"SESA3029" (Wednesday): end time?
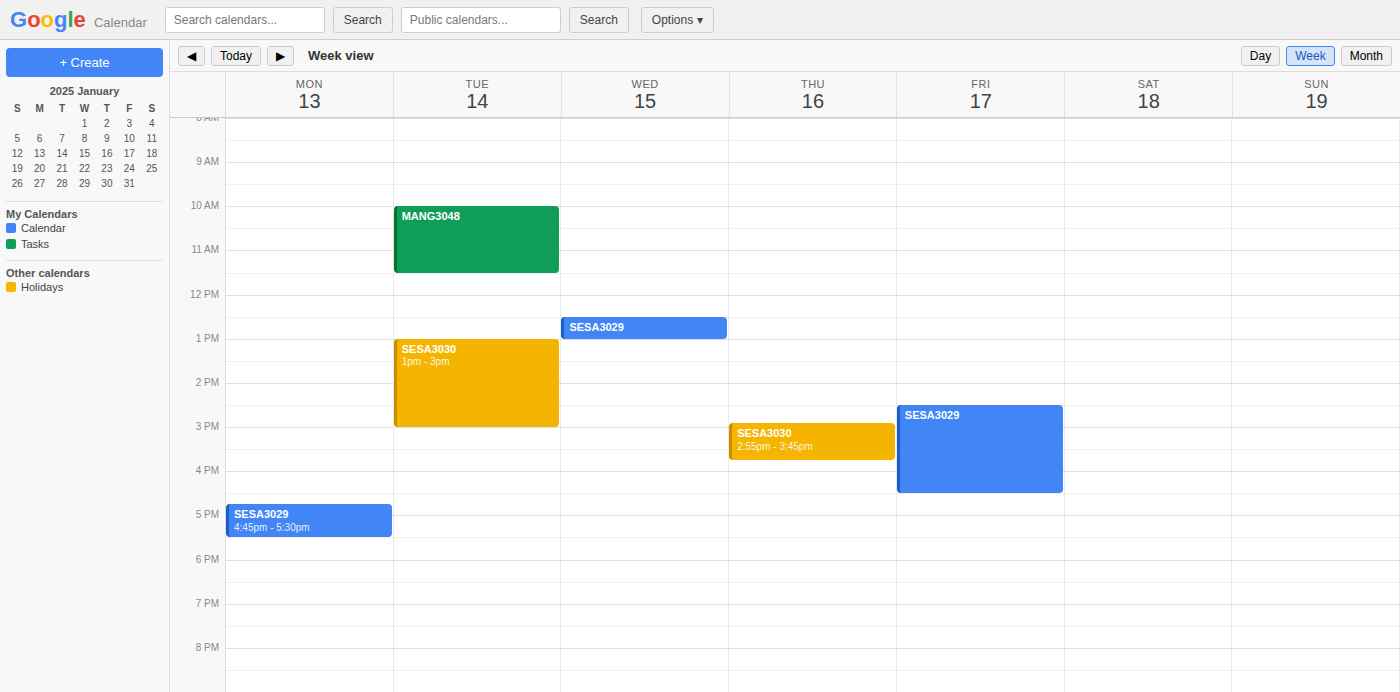
1:00 PM